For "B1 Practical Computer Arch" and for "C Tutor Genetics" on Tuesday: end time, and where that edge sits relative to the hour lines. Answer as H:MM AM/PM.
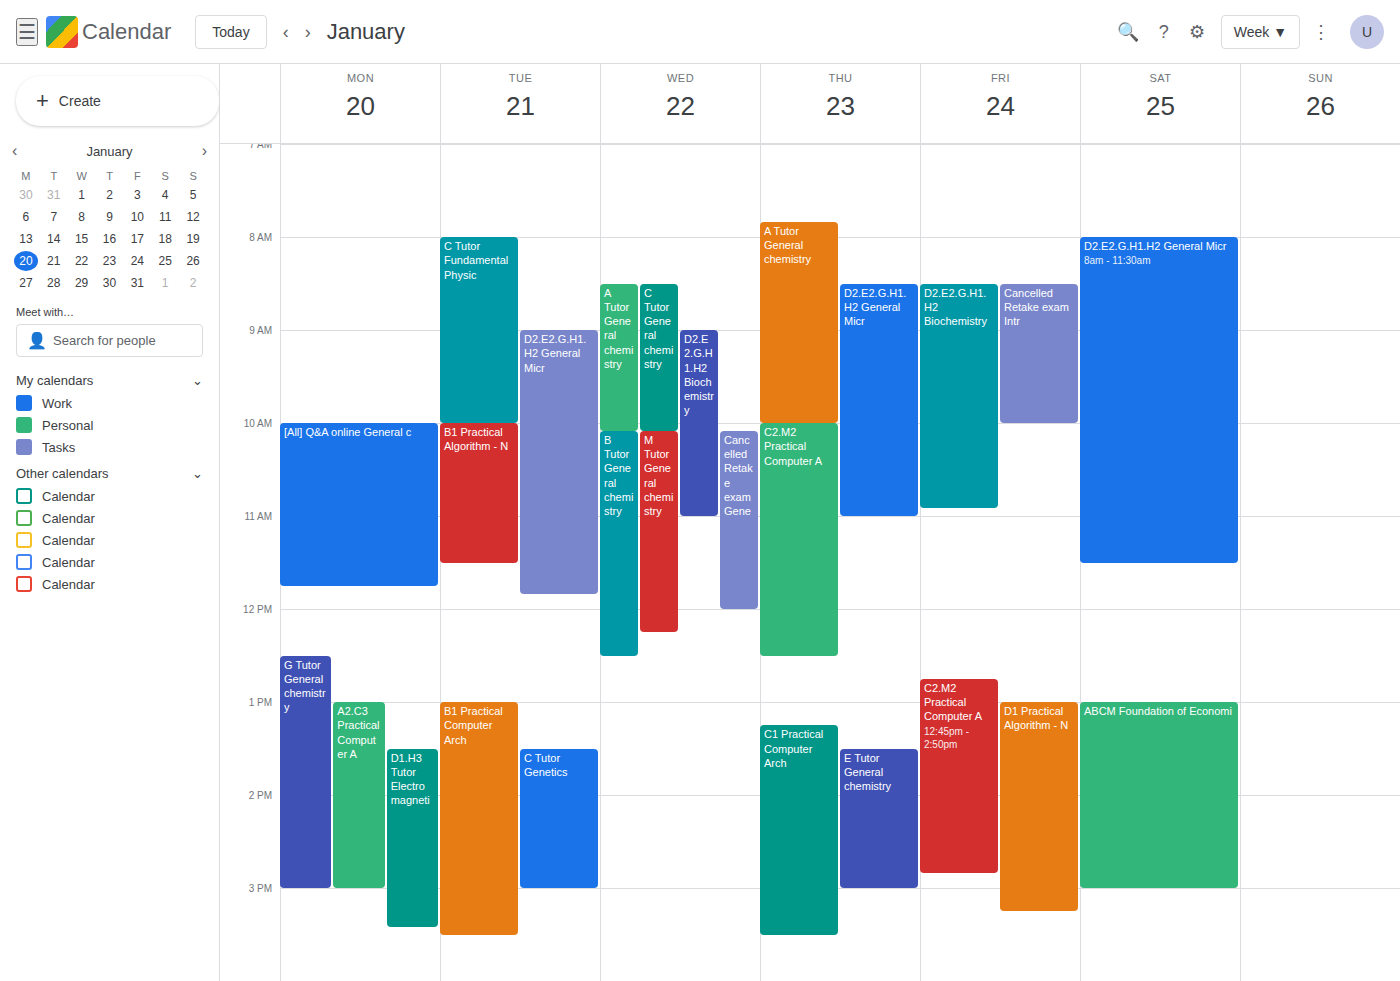
"B1 Practical Computer Arch": 3:30 PM, halfway between the 3 PM and 4 PM lines. "C Tutor Genetics": 3:00 PM, exactly on the 3 PM line.